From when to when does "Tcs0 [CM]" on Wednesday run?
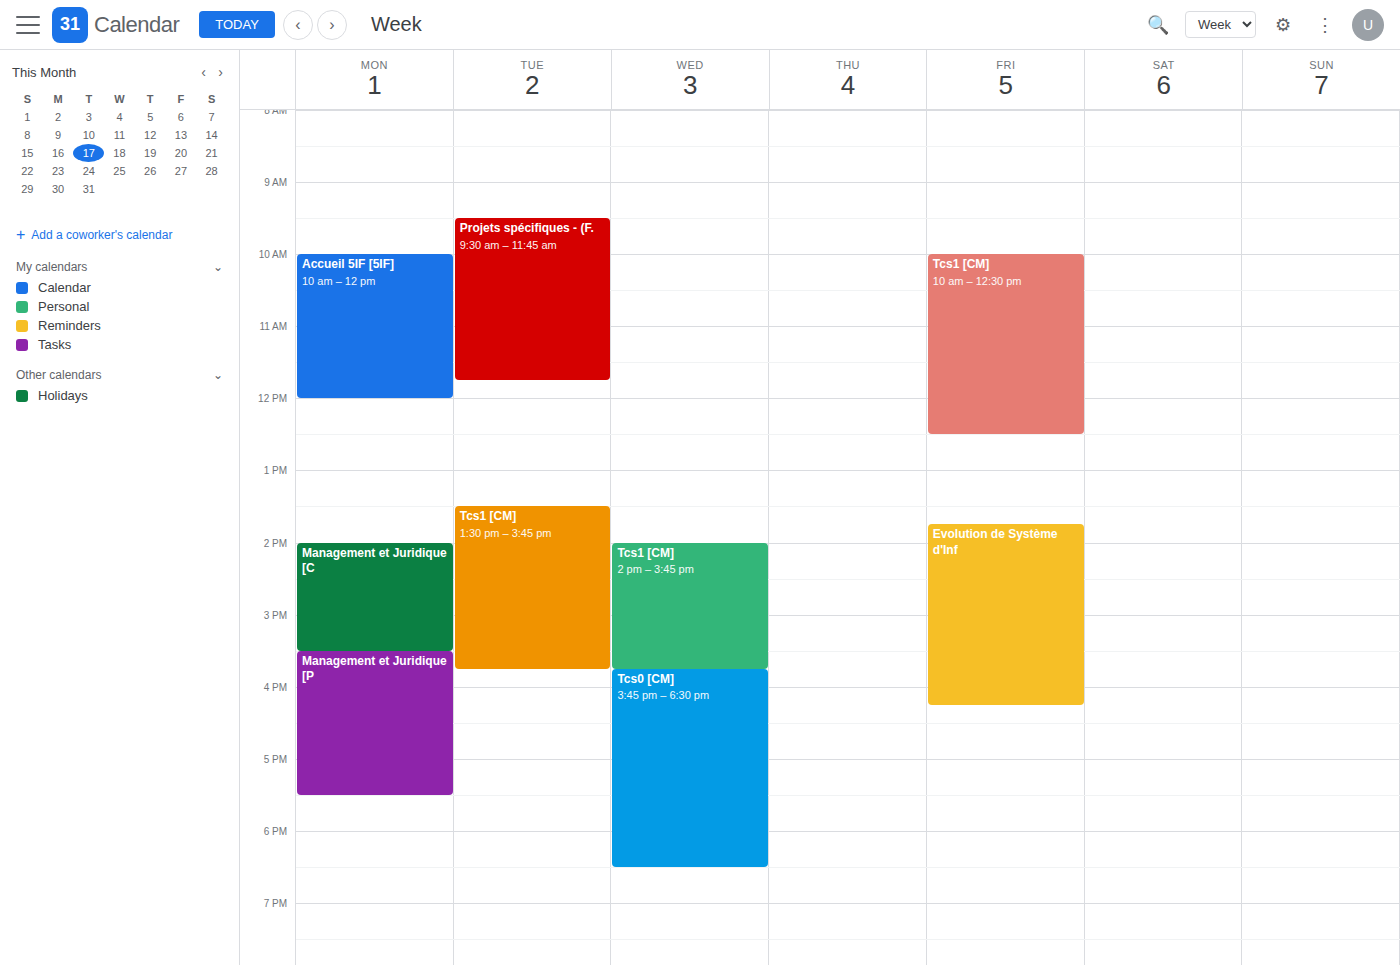
3:45 PM to 6:30 PM